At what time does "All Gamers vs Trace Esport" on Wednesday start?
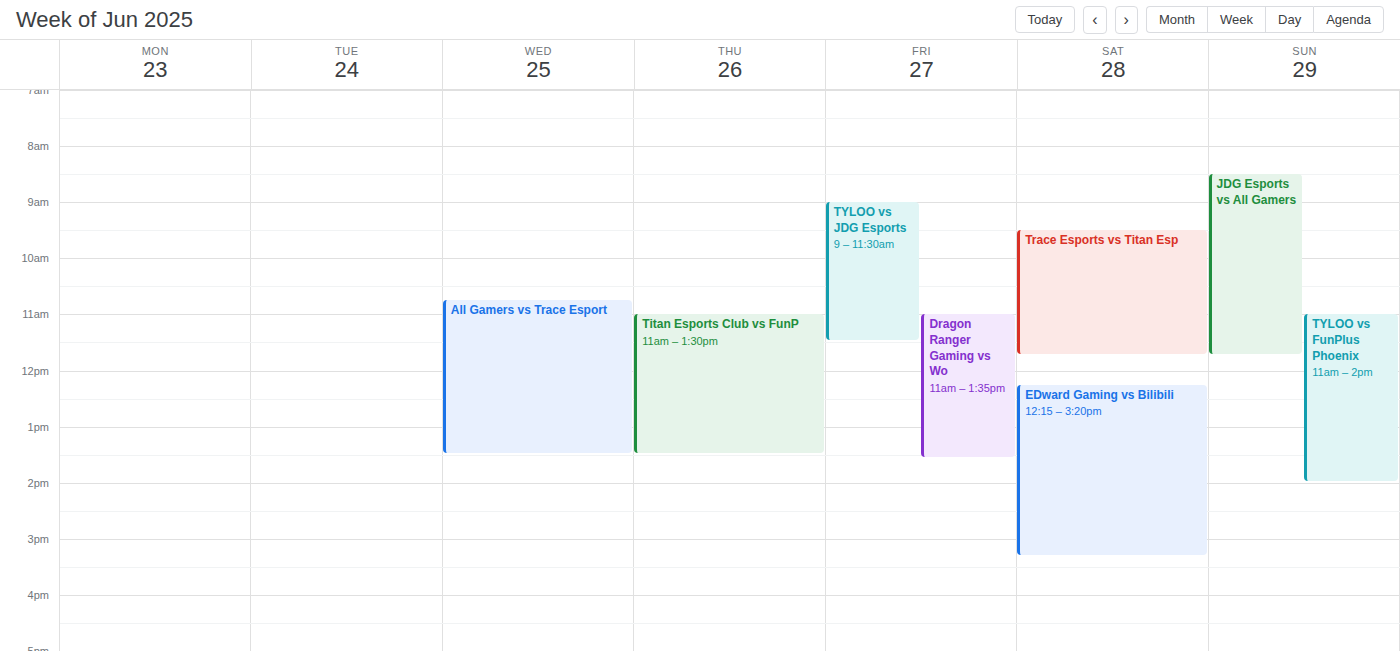
10:45 AM